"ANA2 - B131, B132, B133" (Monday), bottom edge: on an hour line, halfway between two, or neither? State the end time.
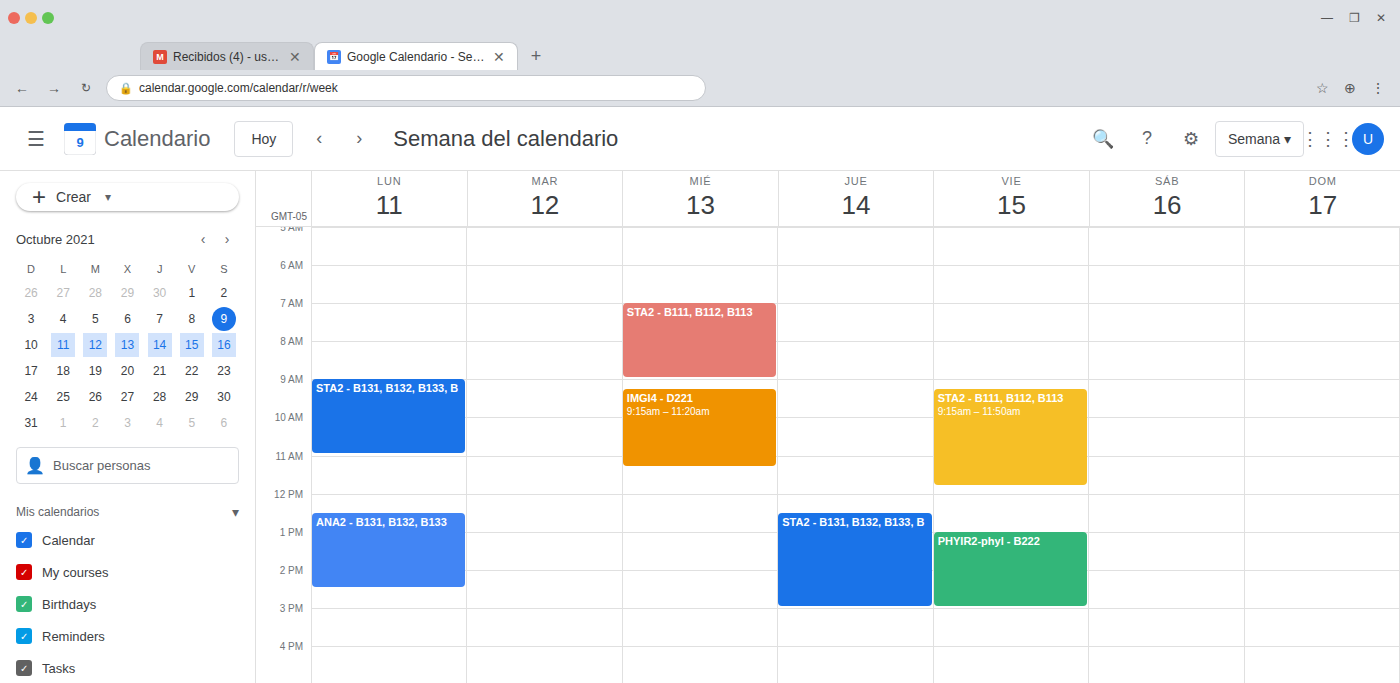
2:30 PM -- halfway between the 2 PM and 3 PM lines.